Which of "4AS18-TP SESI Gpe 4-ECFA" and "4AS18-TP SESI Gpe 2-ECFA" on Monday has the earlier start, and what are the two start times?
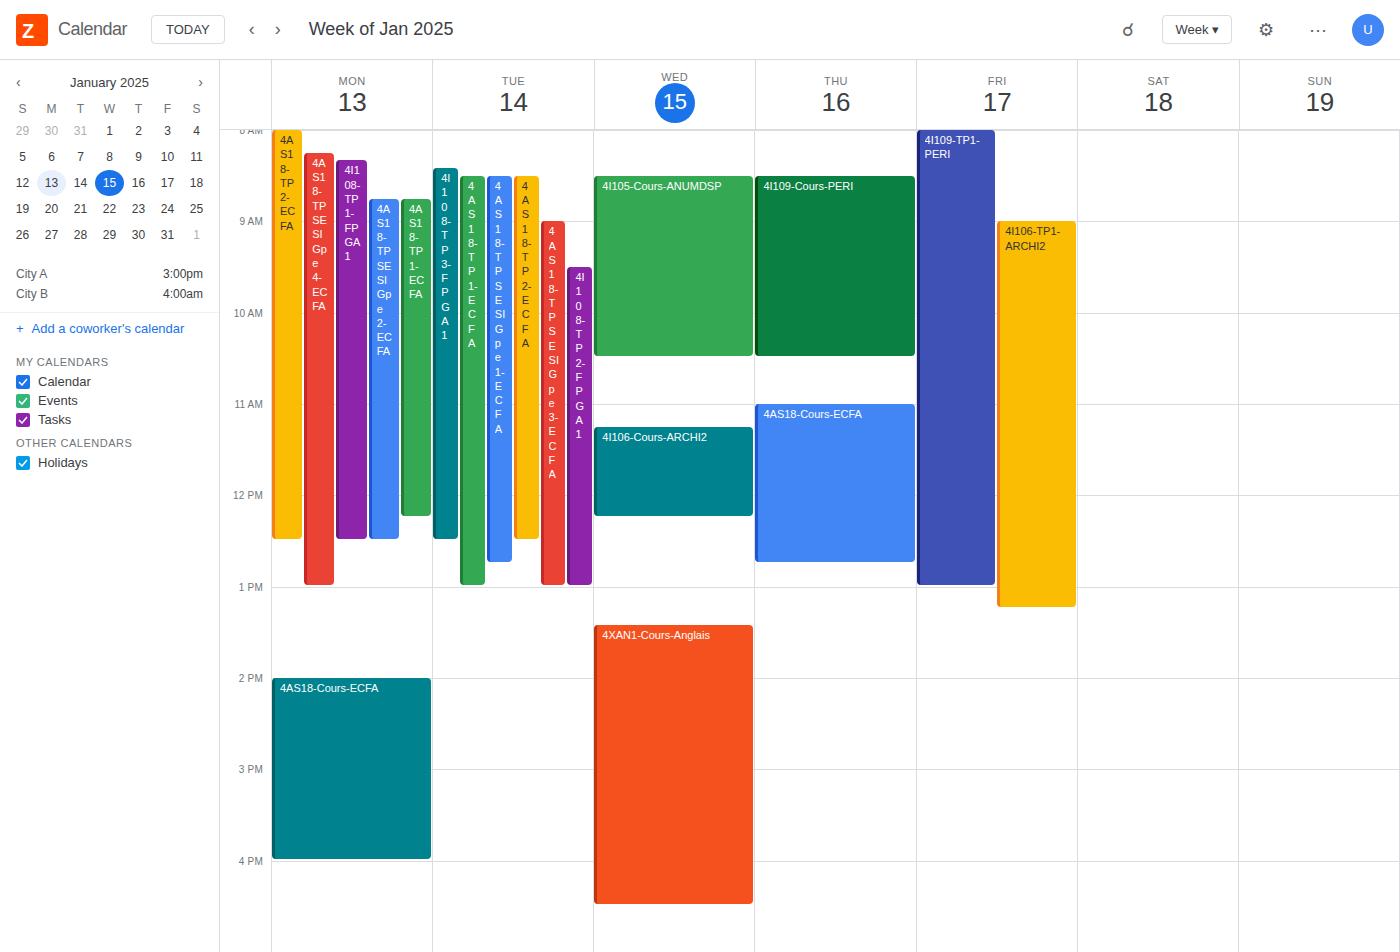
"4AS18-TP SESI Gpe 4-ECFA" 08:15; "4AS18-TP SESI Gpe 2-ECFA" 08:45.